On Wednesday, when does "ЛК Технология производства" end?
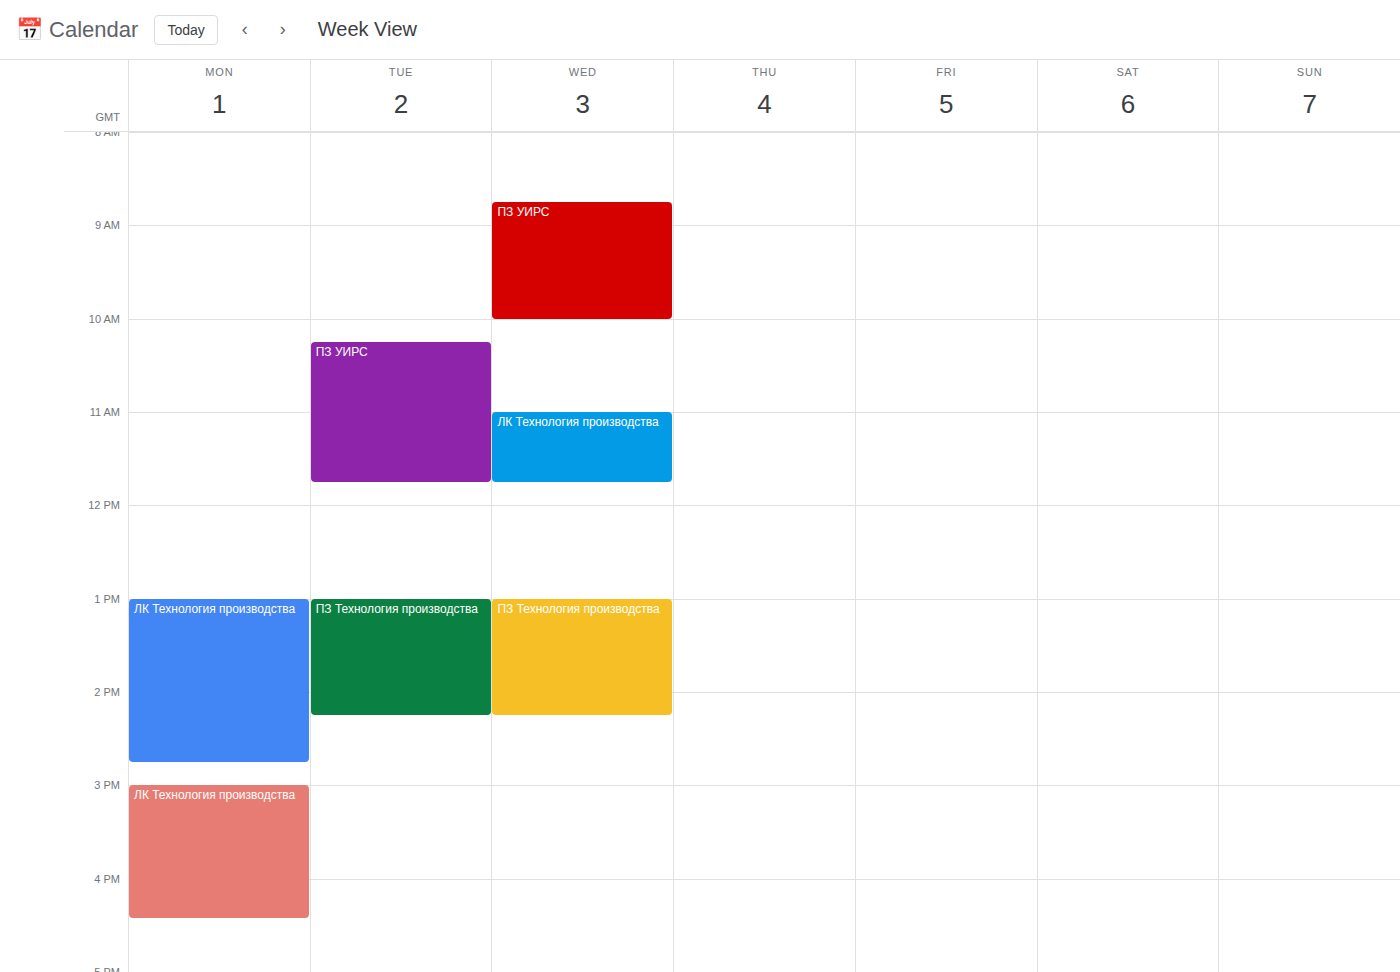
11:45 AM